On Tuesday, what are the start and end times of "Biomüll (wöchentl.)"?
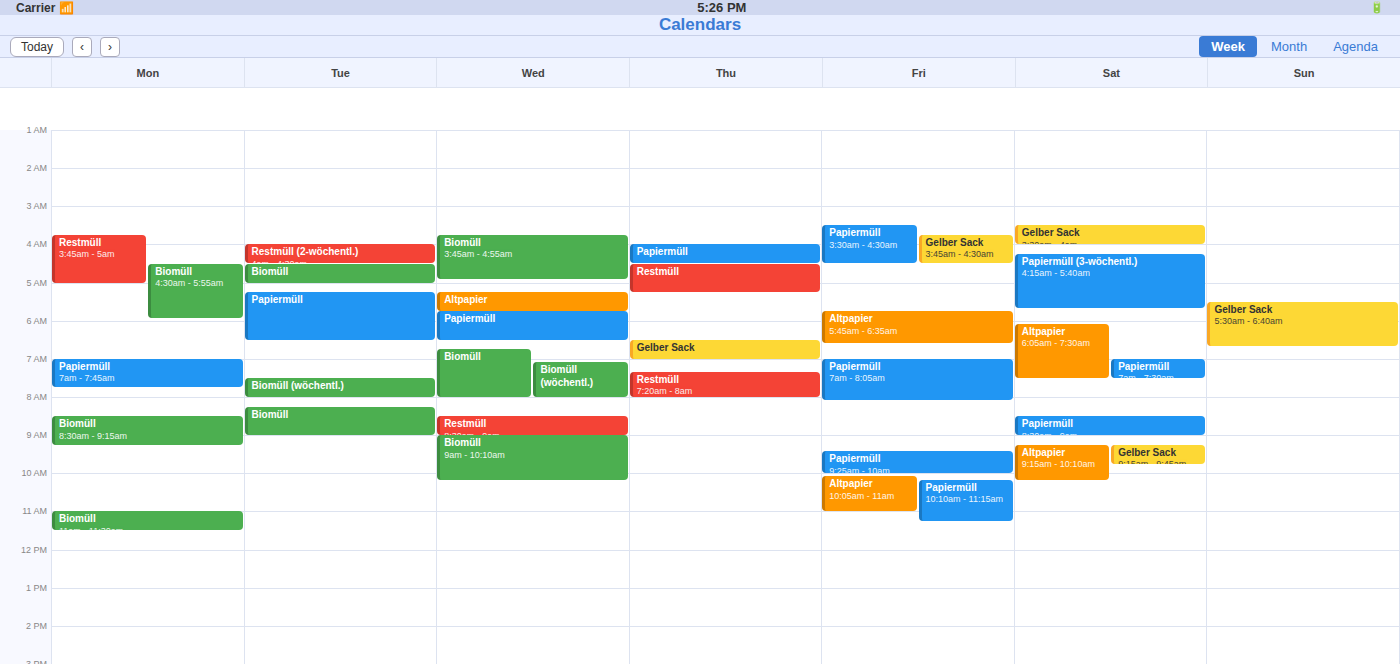
7:30 AM to 8:00 AM